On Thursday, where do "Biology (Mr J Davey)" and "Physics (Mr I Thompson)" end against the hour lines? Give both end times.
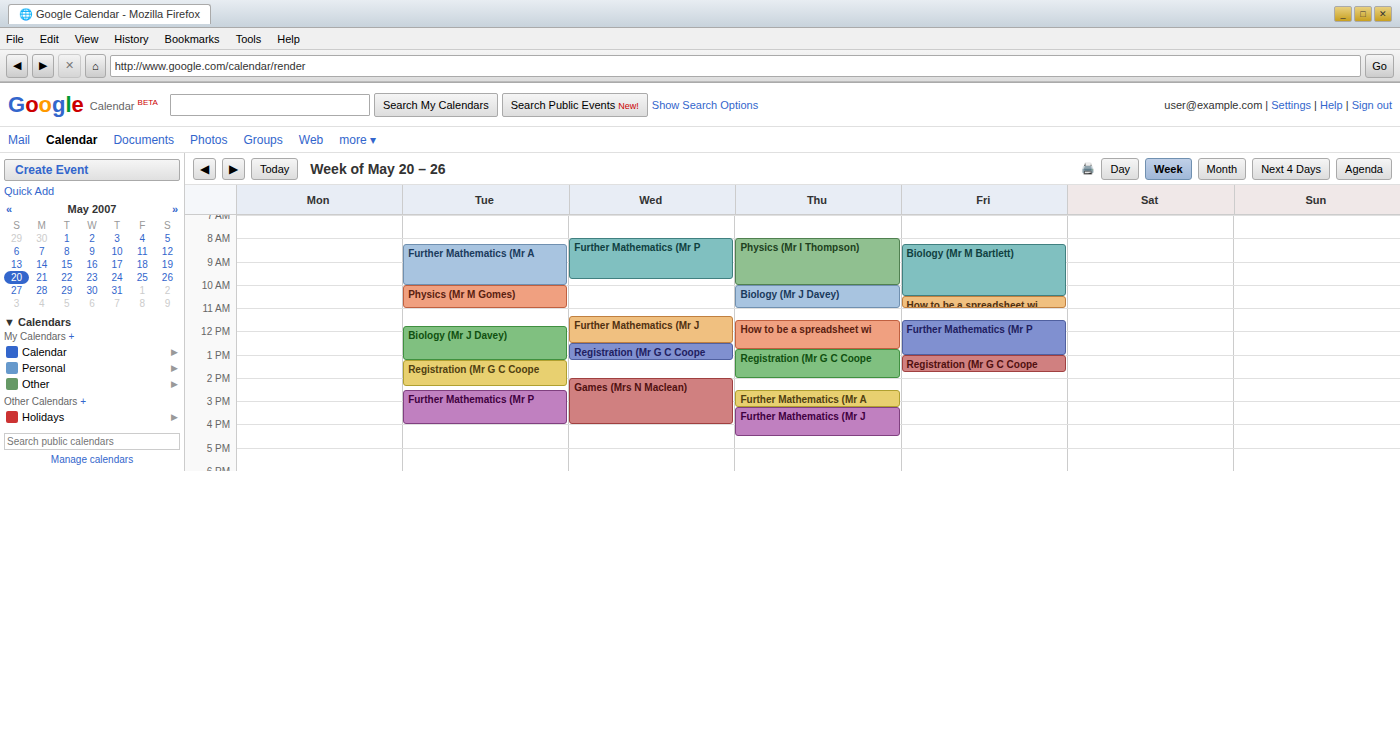
"Biology (Mr J Davey)": 11:00 AM, exactly on the 11 AM line. "Physics (Mr I Thompson)": 10:00 AM, exactly on the 10 AM line.